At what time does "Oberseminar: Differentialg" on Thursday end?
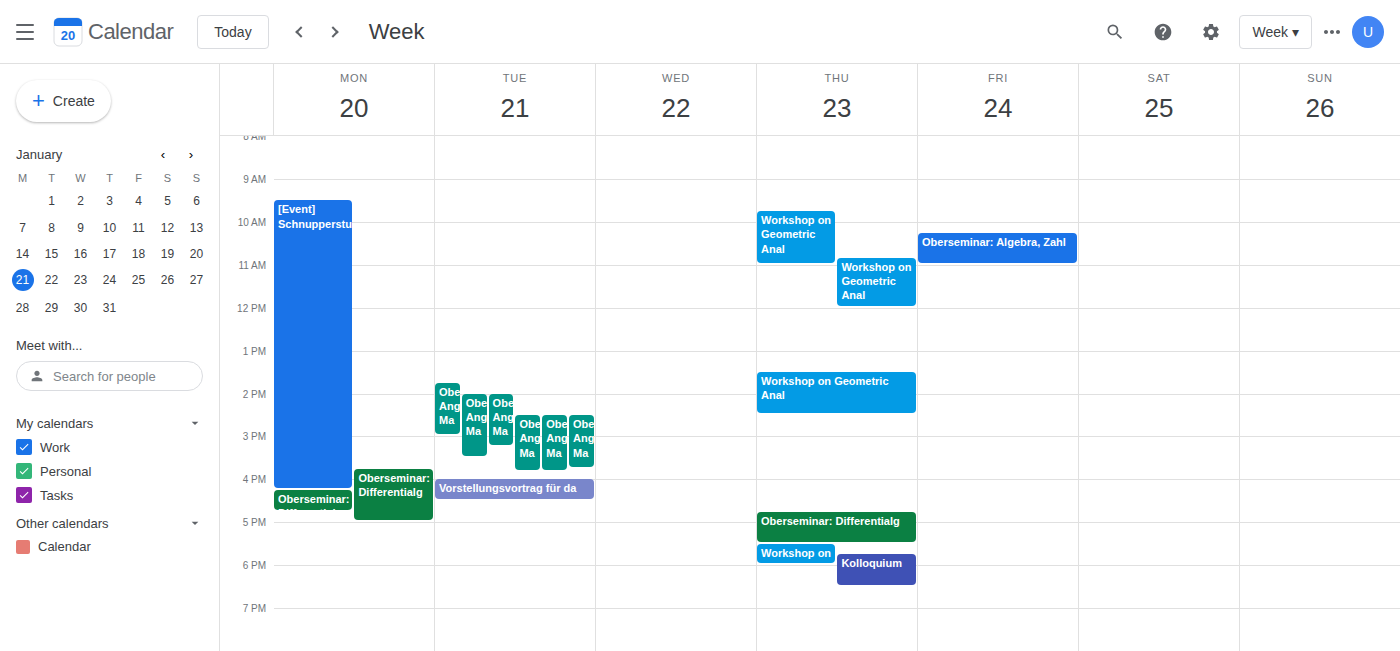
5:30 PM